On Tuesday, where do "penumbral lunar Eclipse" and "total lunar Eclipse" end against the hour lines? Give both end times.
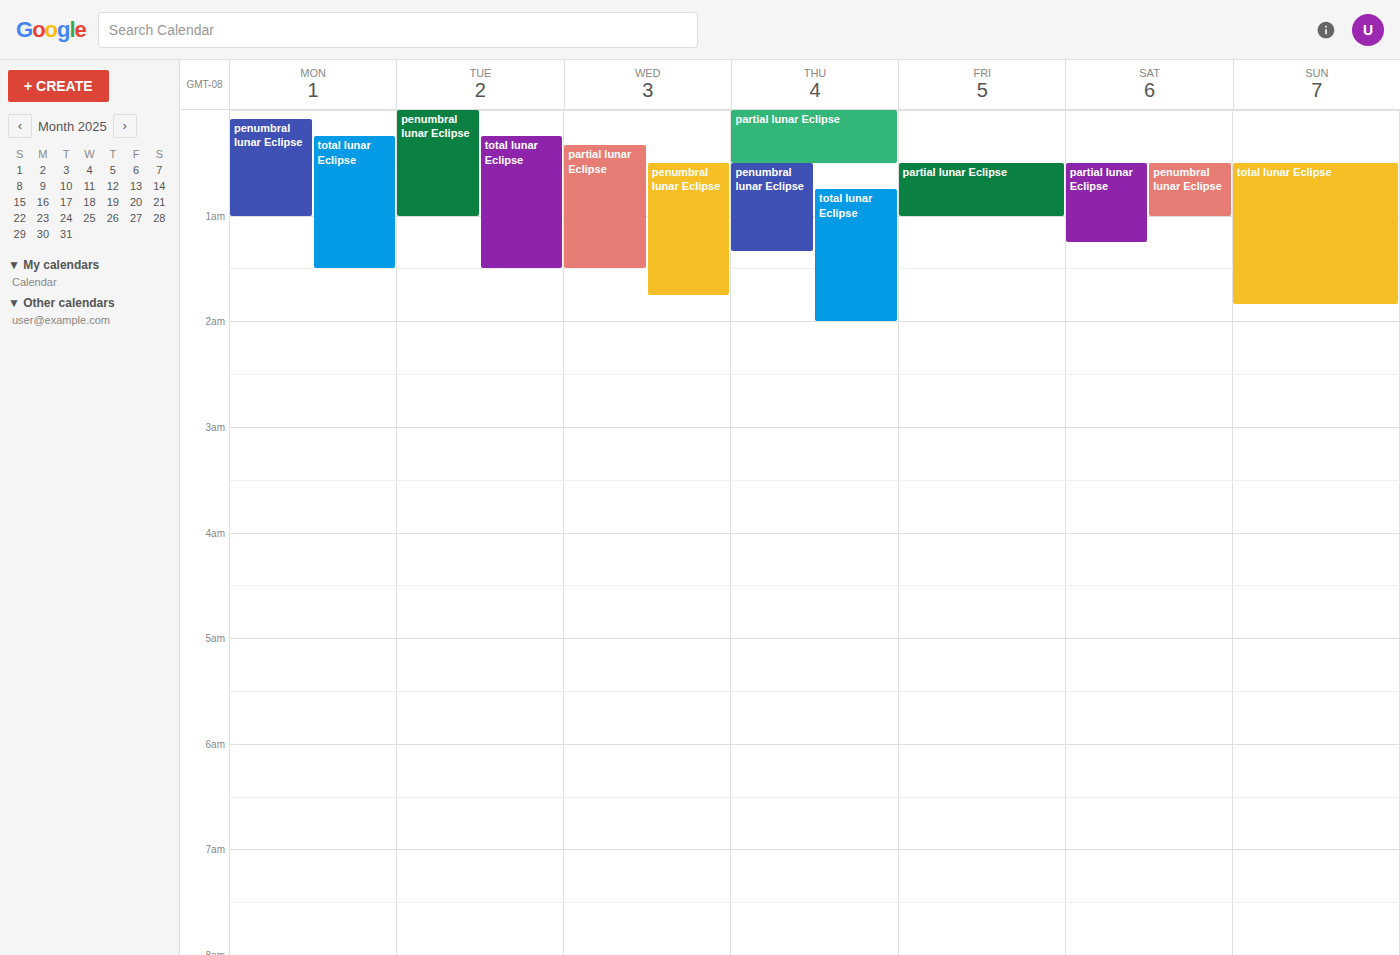
"penumbral lunar Eclipse": 1:00 AM, exactly on the 1 AM line. "total lunar Eclipse": 1:30 AM, halfway between the 1 AM and 2 AM lines.